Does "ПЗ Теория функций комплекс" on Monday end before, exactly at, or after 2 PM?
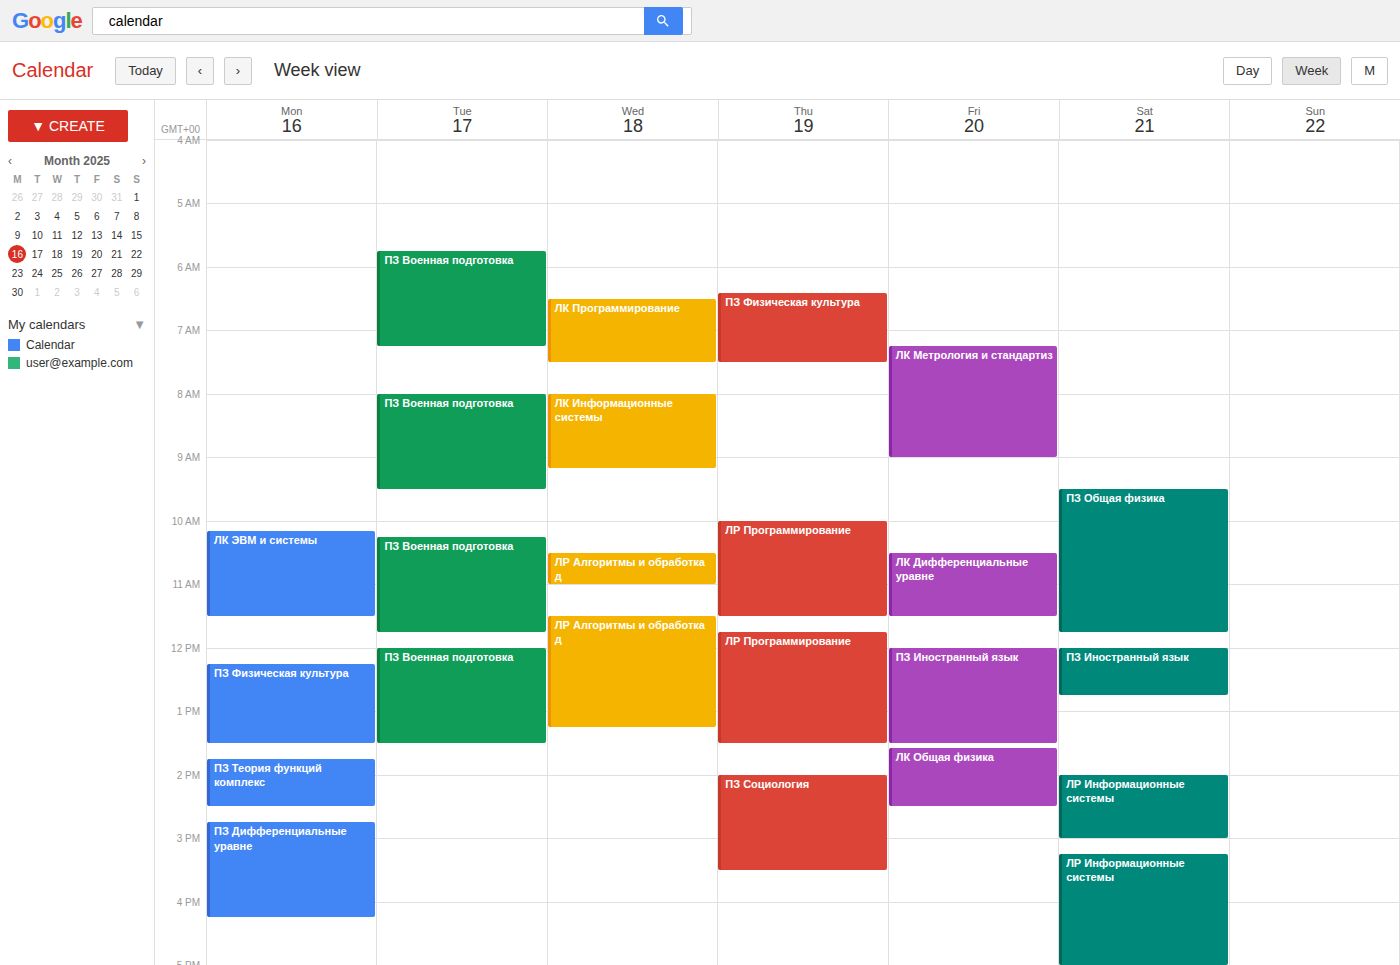
2:30 PM -- after 2 PM, 30 minutes below the 2 PM line.